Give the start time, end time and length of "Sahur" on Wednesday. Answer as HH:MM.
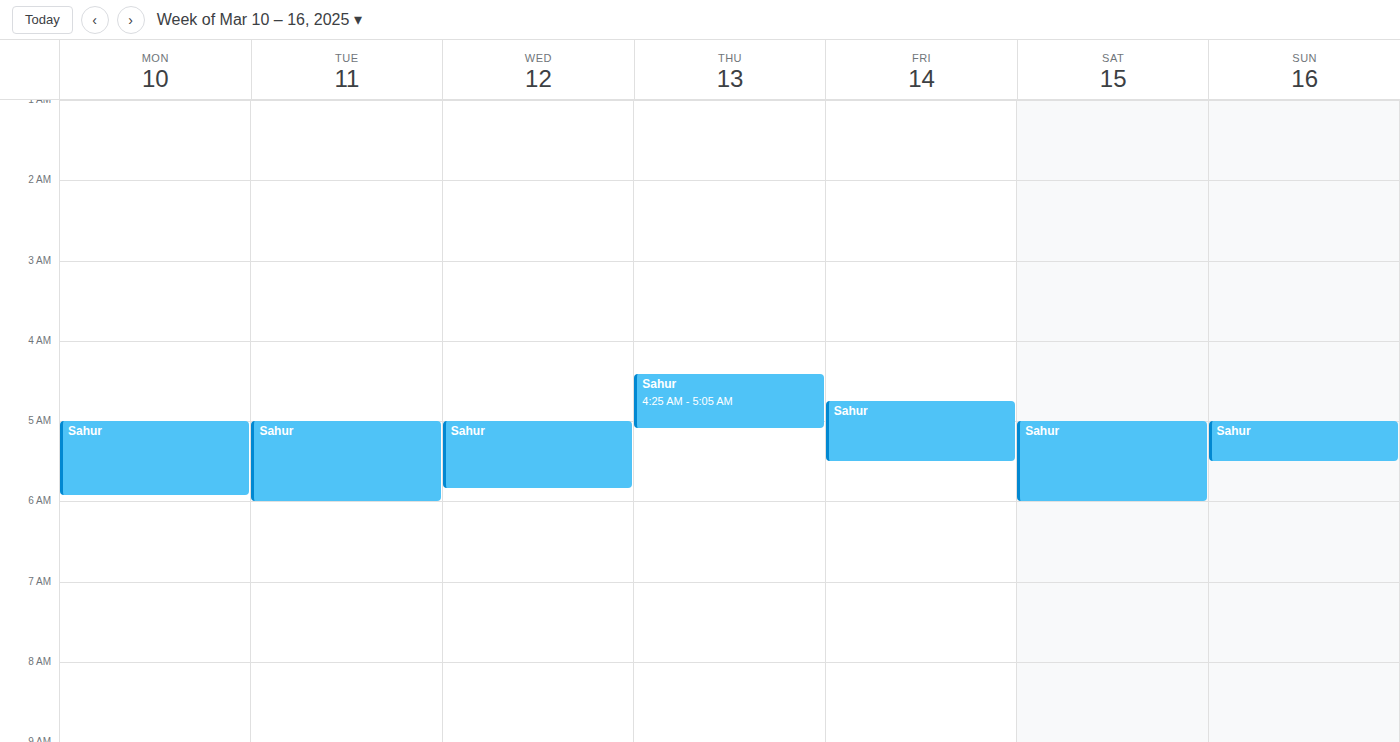
05:00 to 05:50, 50 minutes